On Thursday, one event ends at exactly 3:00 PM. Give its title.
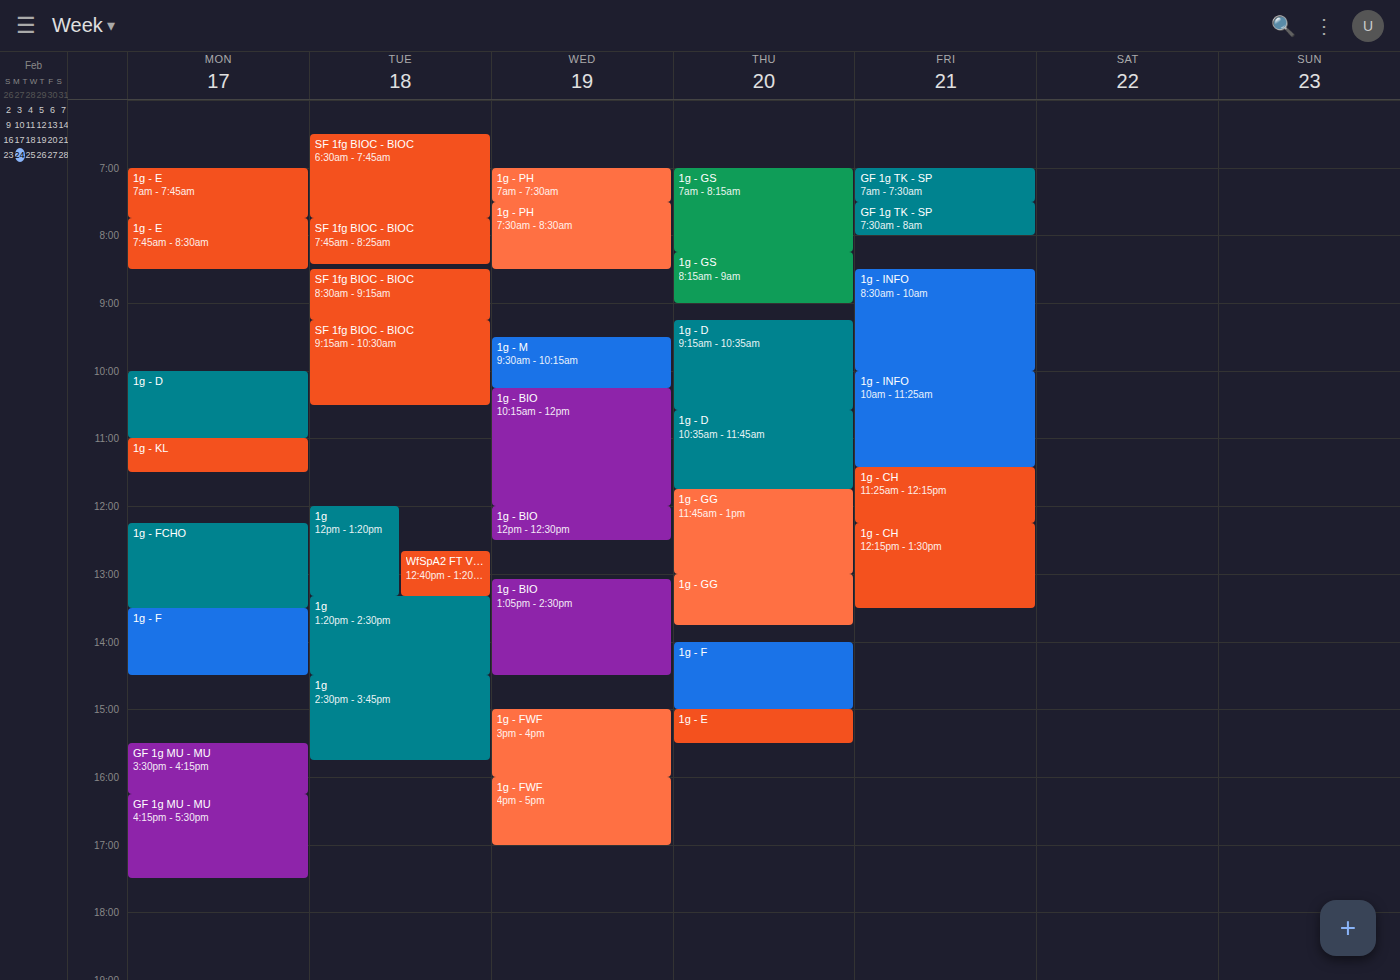
"1g - F"